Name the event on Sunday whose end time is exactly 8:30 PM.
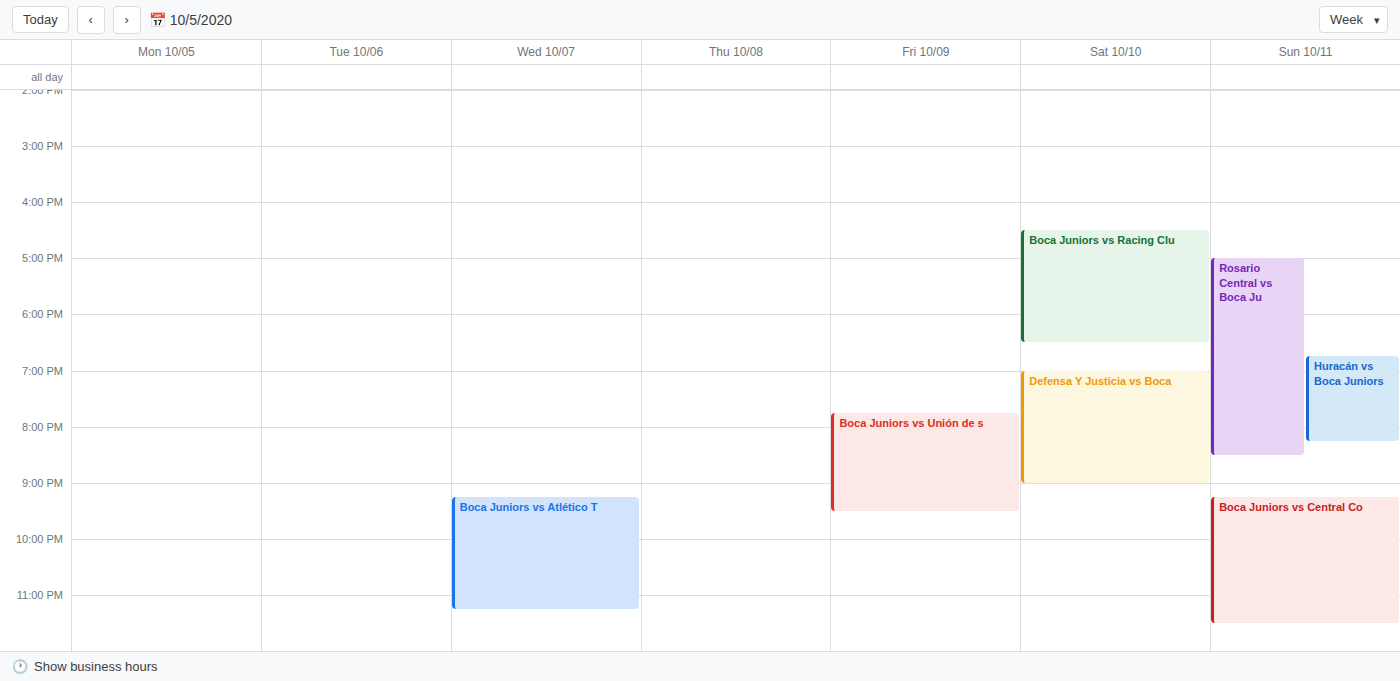
"Rosario Central vs Boca Ju"